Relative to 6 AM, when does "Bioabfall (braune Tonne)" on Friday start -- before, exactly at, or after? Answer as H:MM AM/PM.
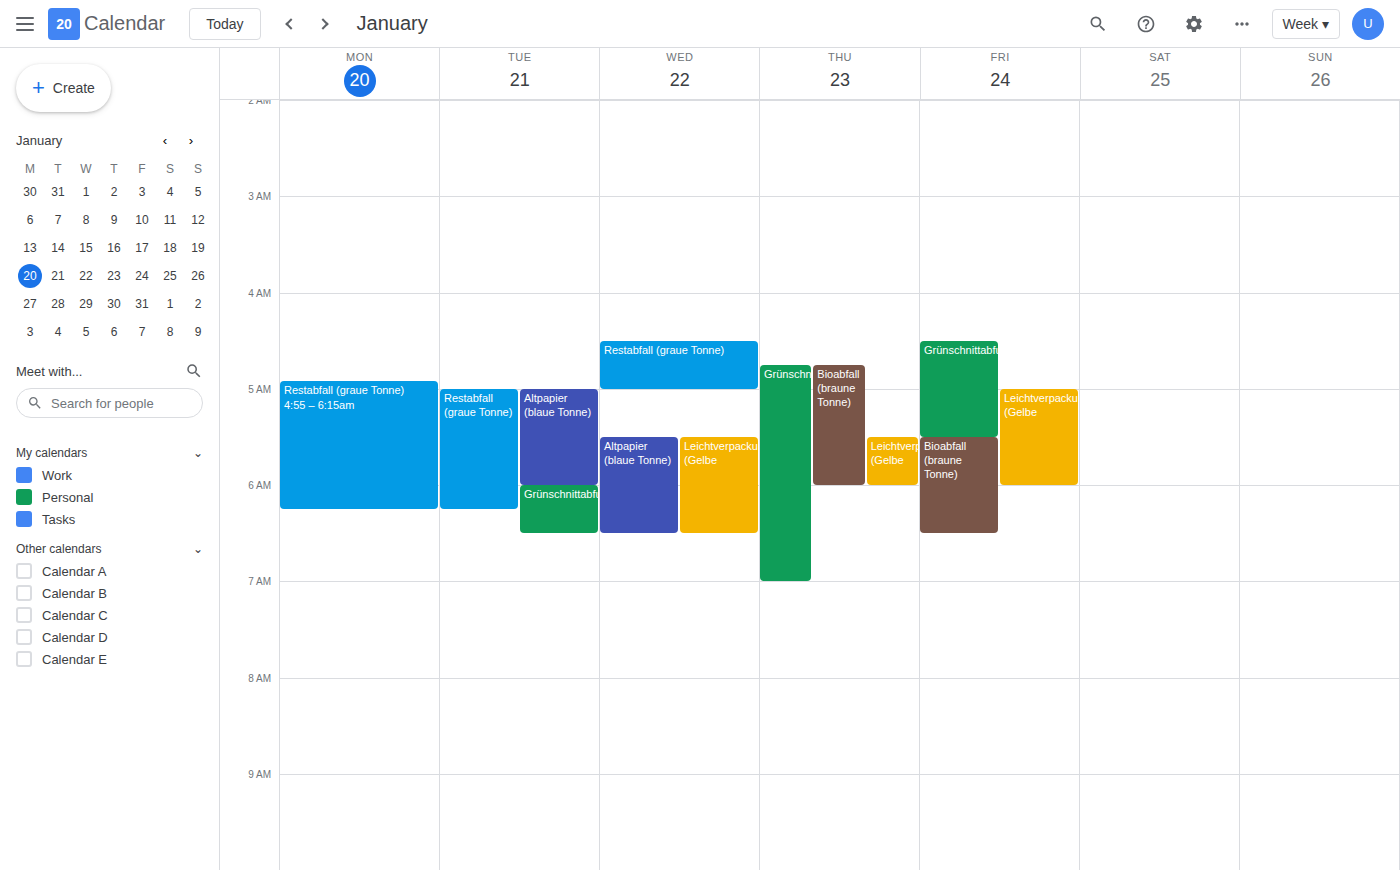
5:30 AM -- before 6 AM, 30 minutes above the 6 AM line.